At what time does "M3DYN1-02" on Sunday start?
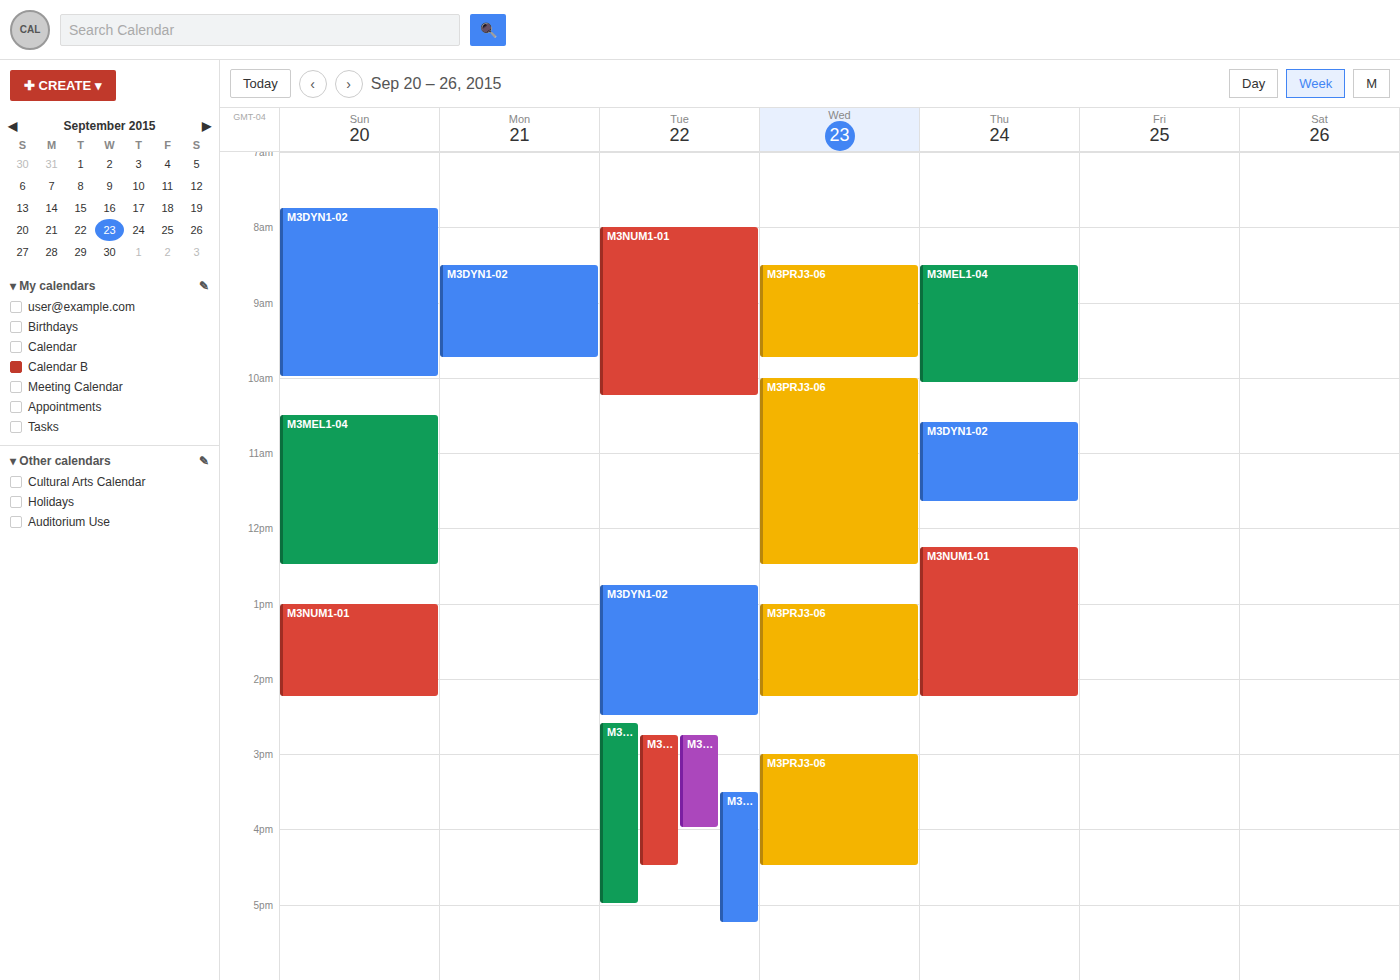
7:45 AM